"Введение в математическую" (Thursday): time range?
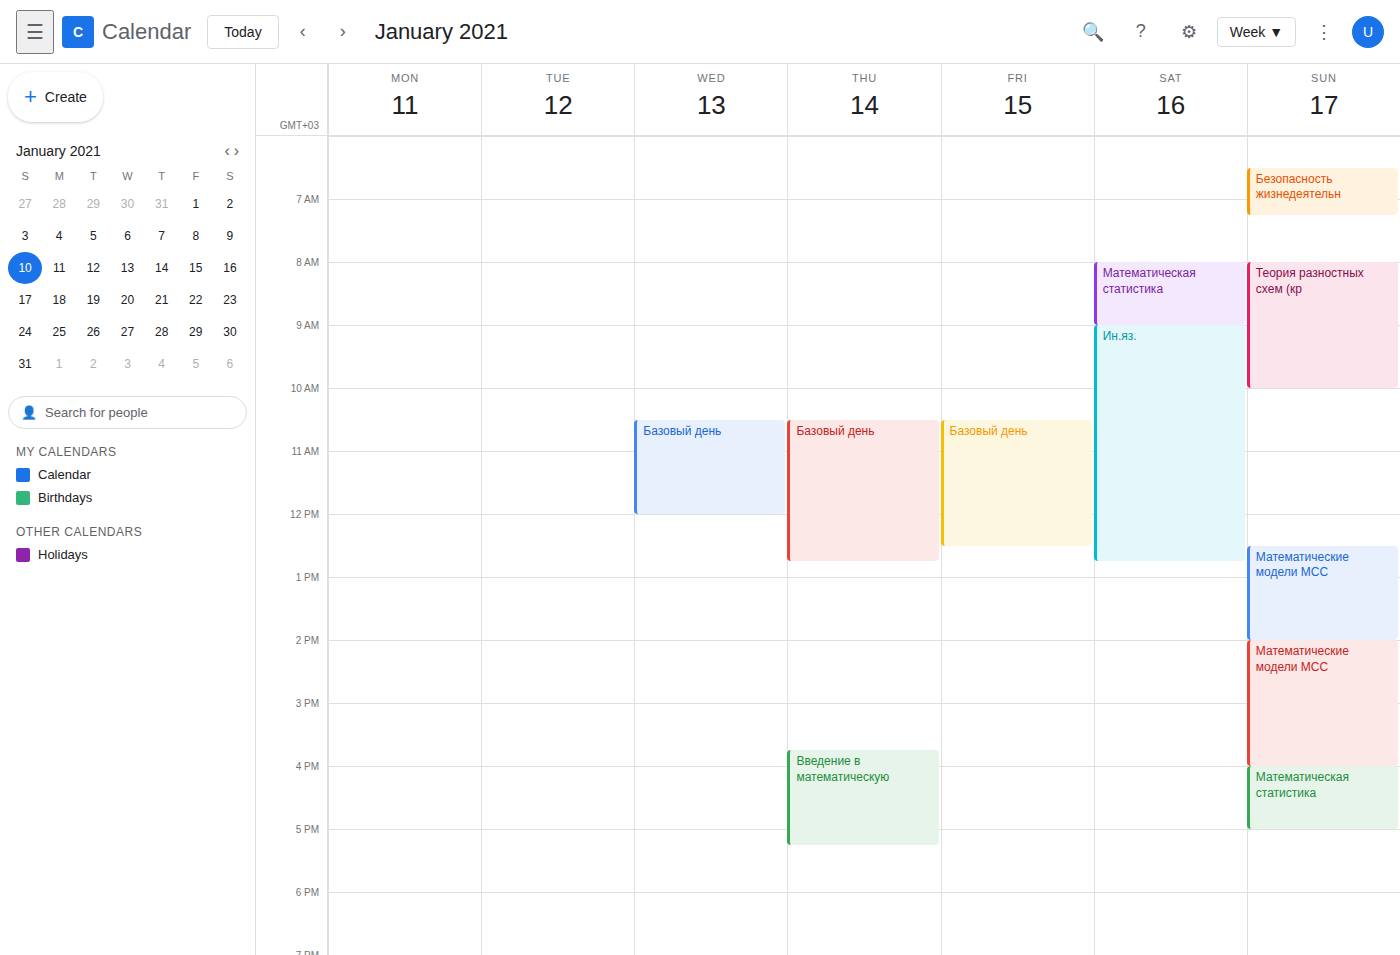
15:45 to 17:15